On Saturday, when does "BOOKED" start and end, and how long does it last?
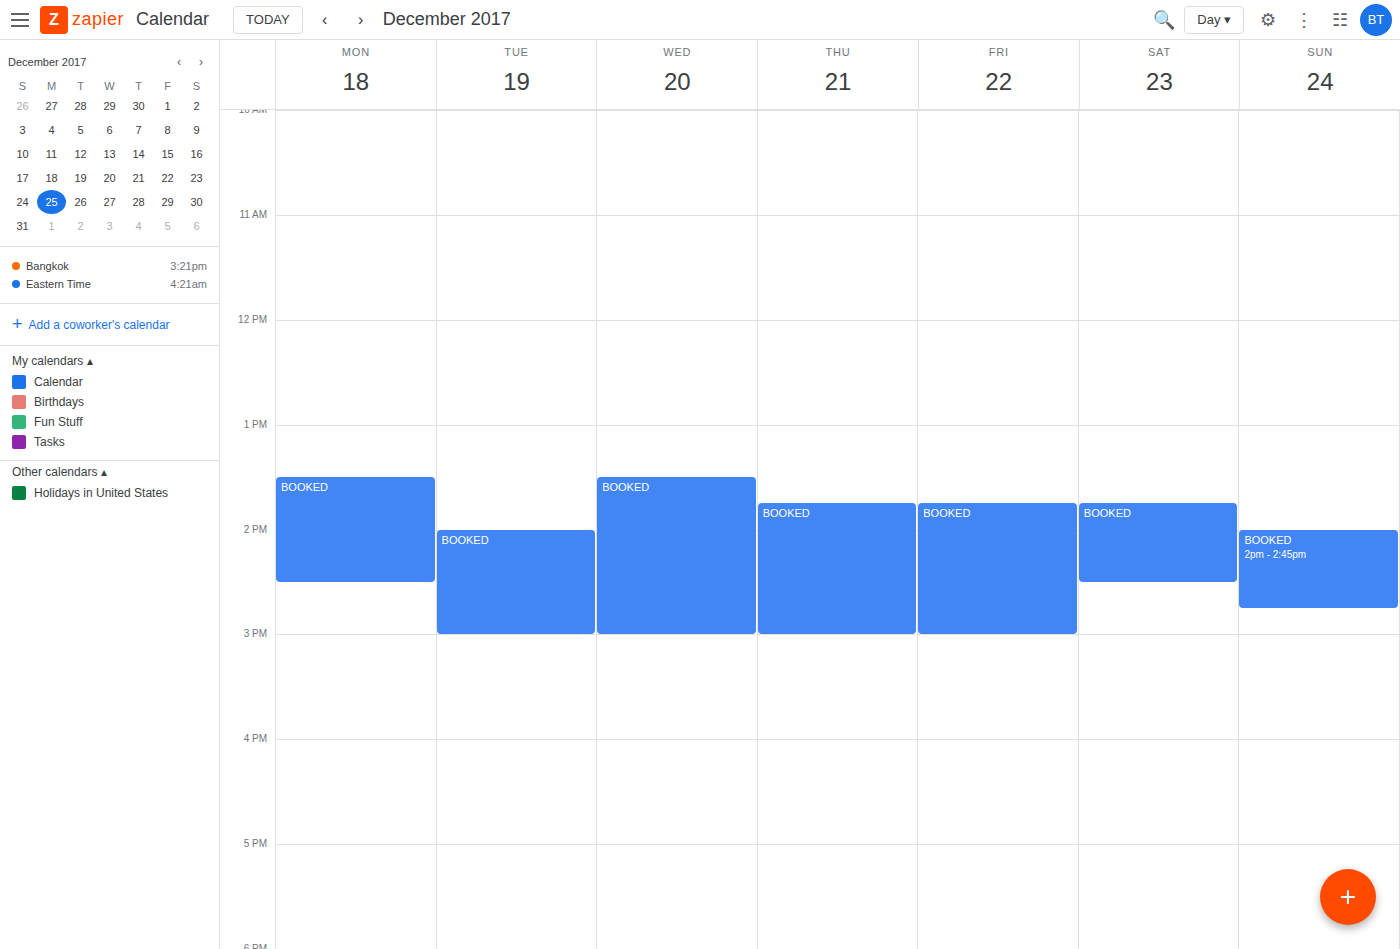
1:45 PM to 2:30 PM, 45 minutes